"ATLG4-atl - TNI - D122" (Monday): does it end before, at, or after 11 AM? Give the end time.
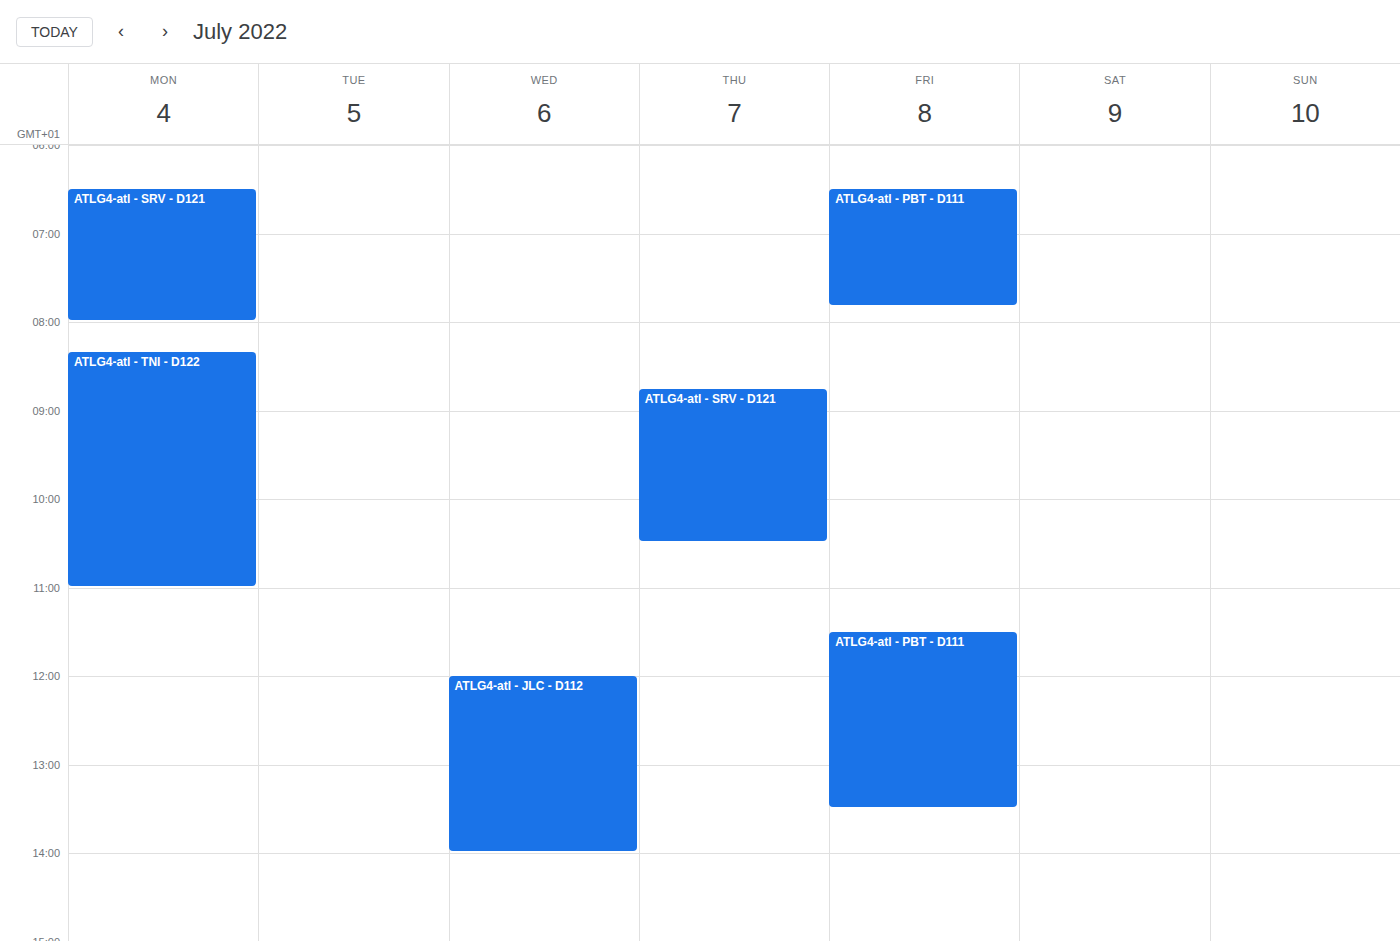
11:00 AM -- exactly at 11 AM, on the 11 AM line.